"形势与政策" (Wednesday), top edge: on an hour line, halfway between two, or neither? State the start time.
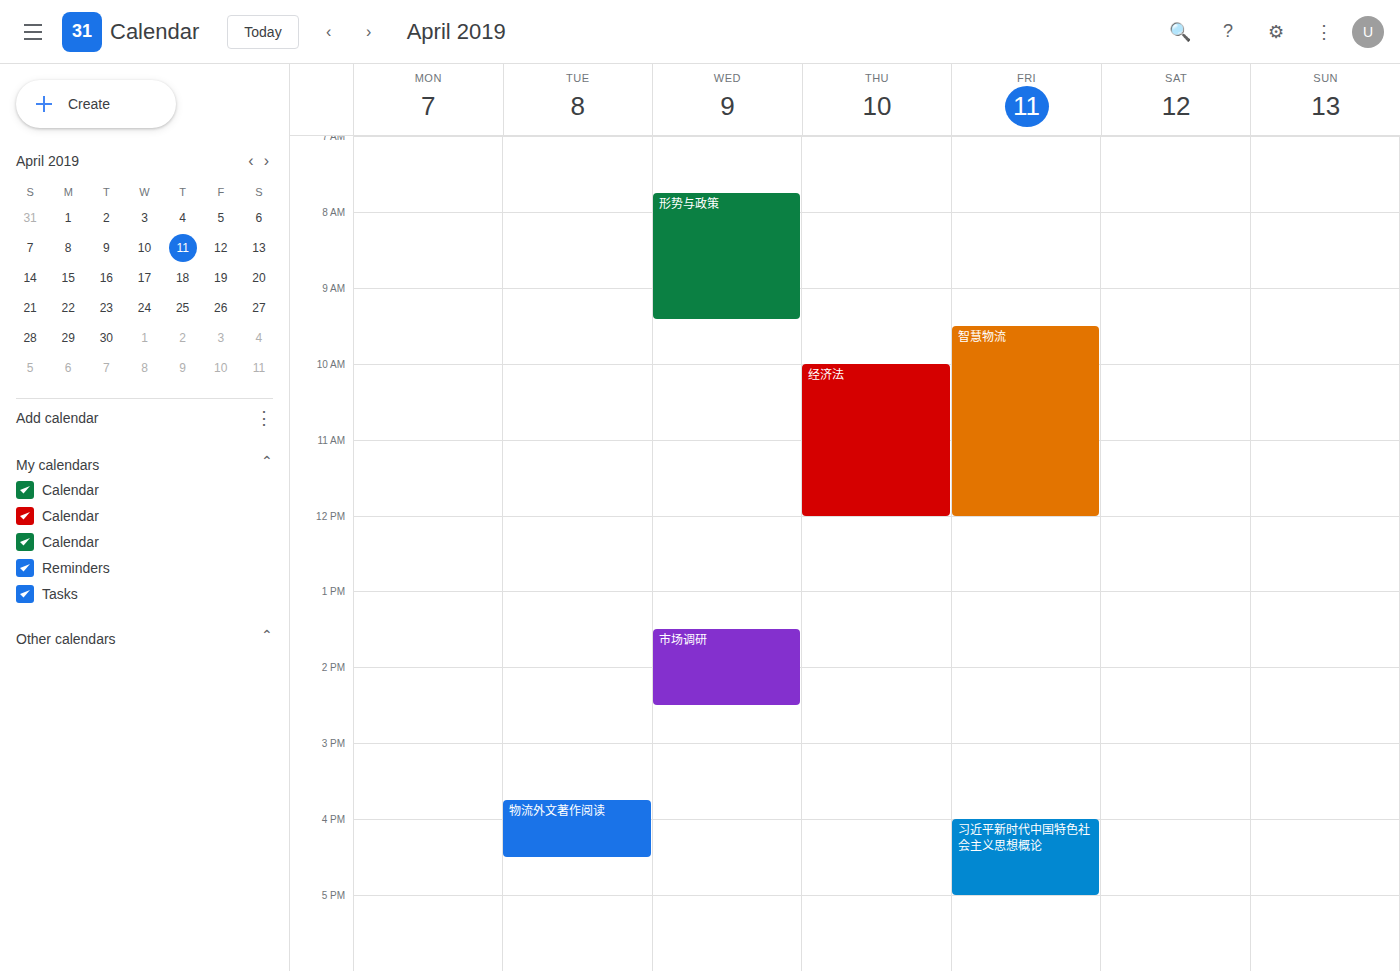
7:45 AM -- neither: three quarters of the way from the 7 AM line to the 8 AM line.